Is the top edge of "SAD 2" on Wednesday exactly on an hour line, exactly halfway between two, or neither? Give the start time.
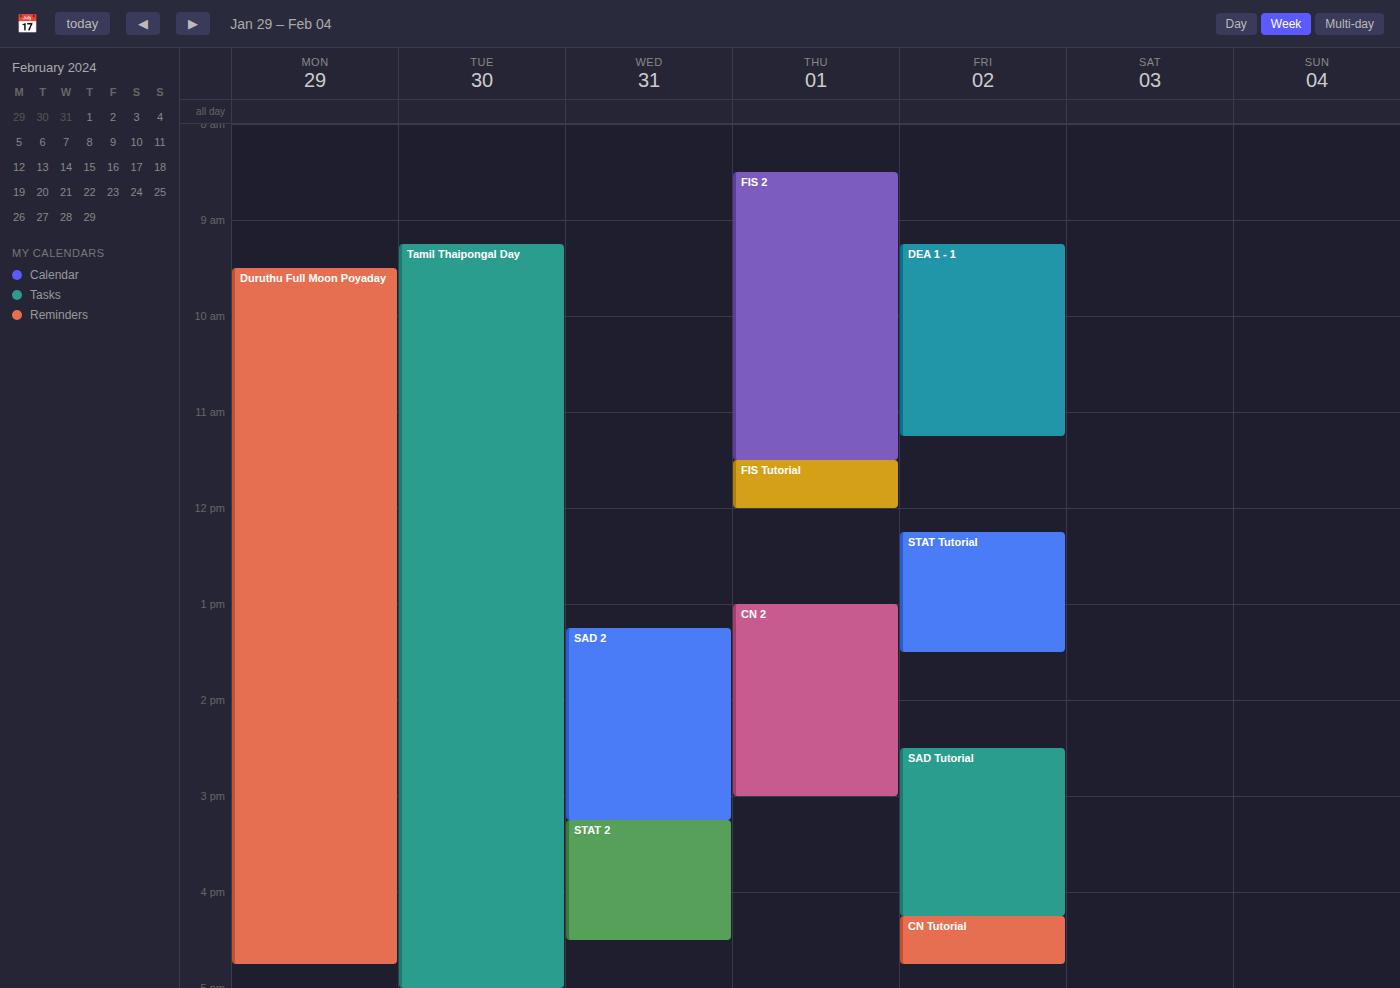
1:15 PM -- neither: a quarter of the way from the 1 PM line to the 2 PM line.